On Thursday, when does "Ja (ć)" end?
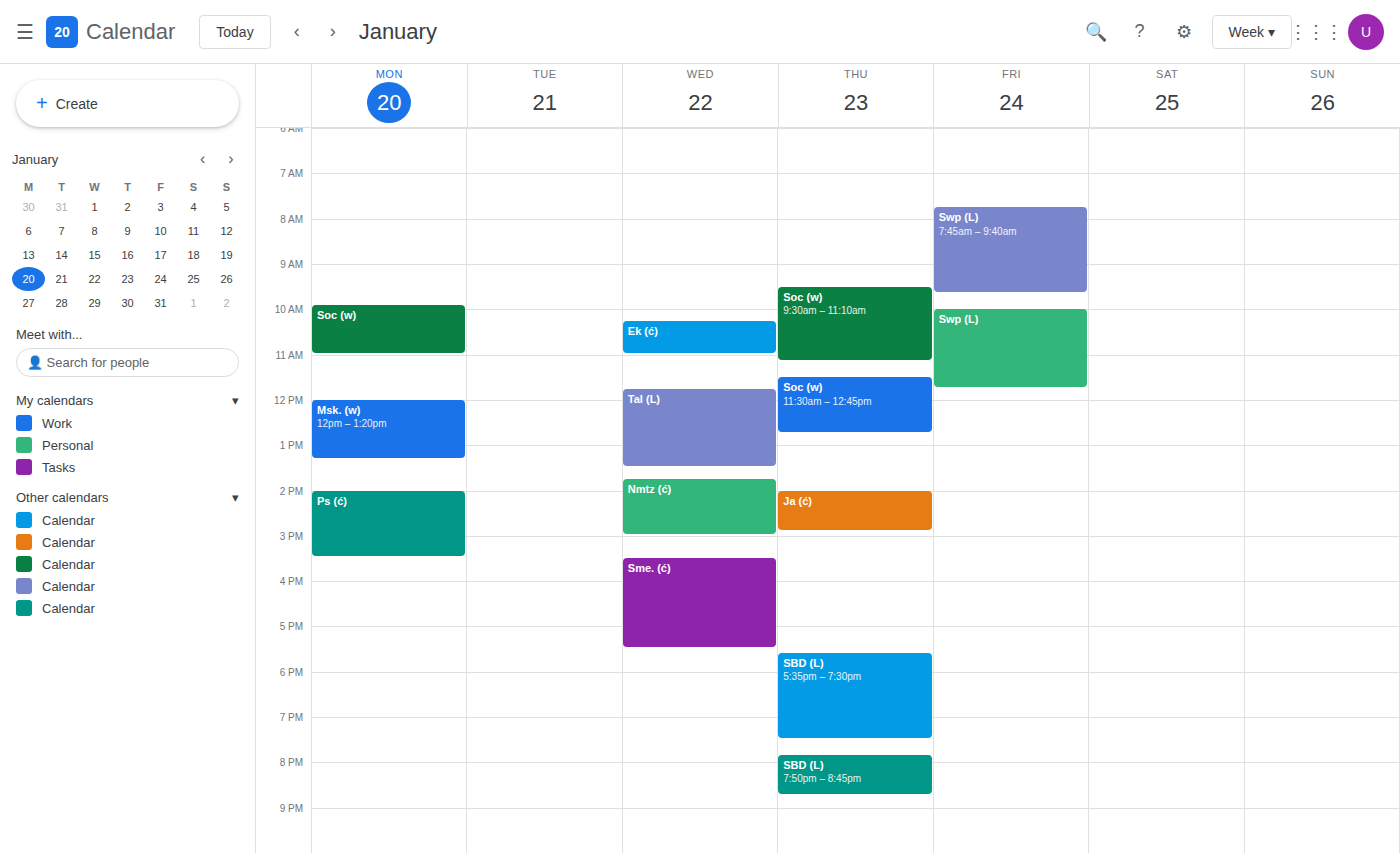
14:55